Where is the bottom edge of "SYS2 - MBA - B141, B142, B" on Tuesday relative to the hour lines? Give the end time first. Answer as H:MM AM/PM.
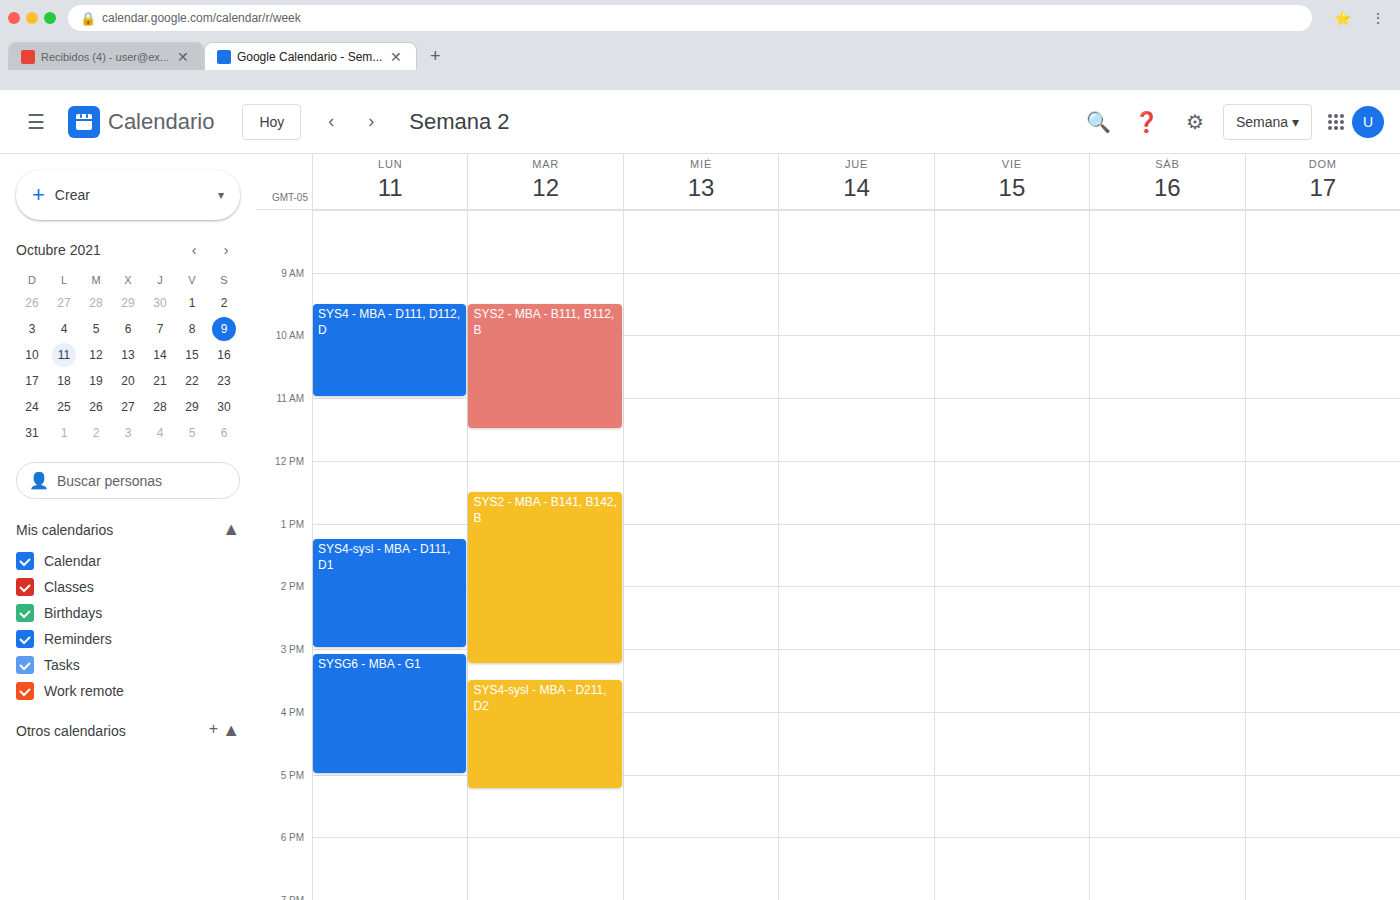
3:15 PM -- neither: a quarter of the way from the 3 PM line to the 4 PM line.